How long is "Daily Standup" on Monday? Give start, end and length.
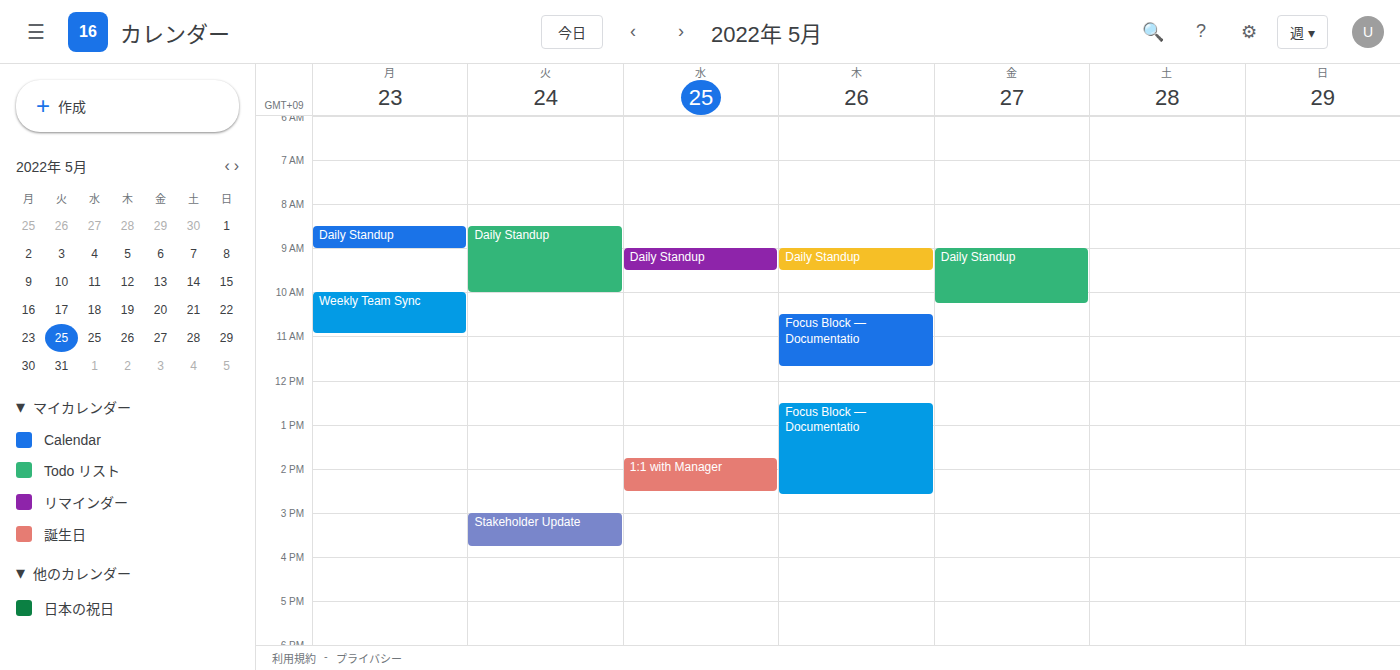
8:30 AM to 9:00 AM, 30 minutes